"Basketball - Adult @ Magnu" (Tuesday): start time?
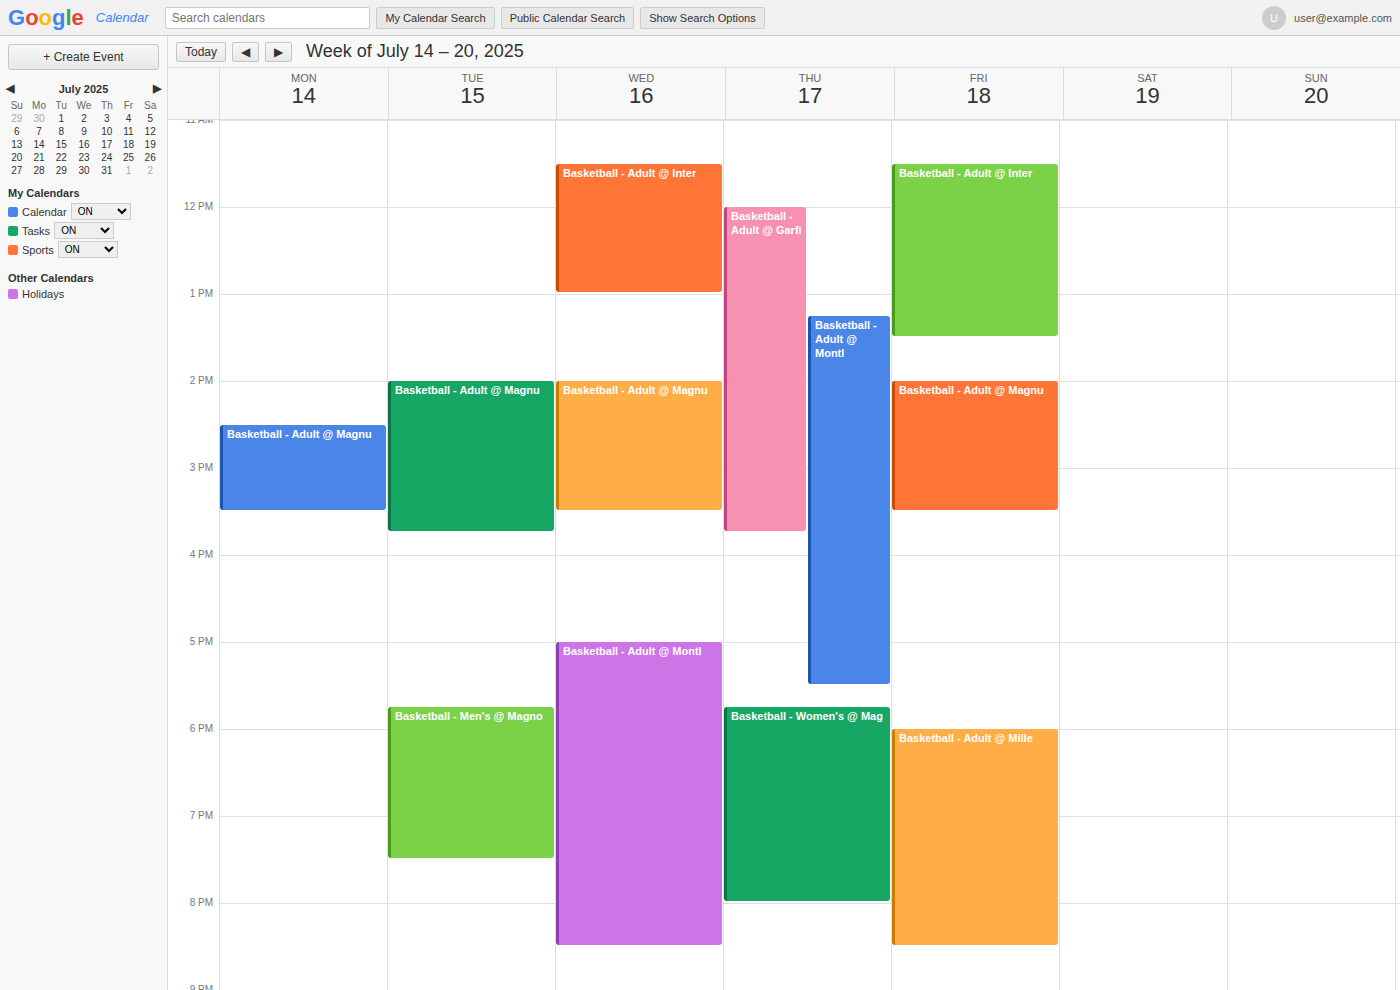
2:00 PM